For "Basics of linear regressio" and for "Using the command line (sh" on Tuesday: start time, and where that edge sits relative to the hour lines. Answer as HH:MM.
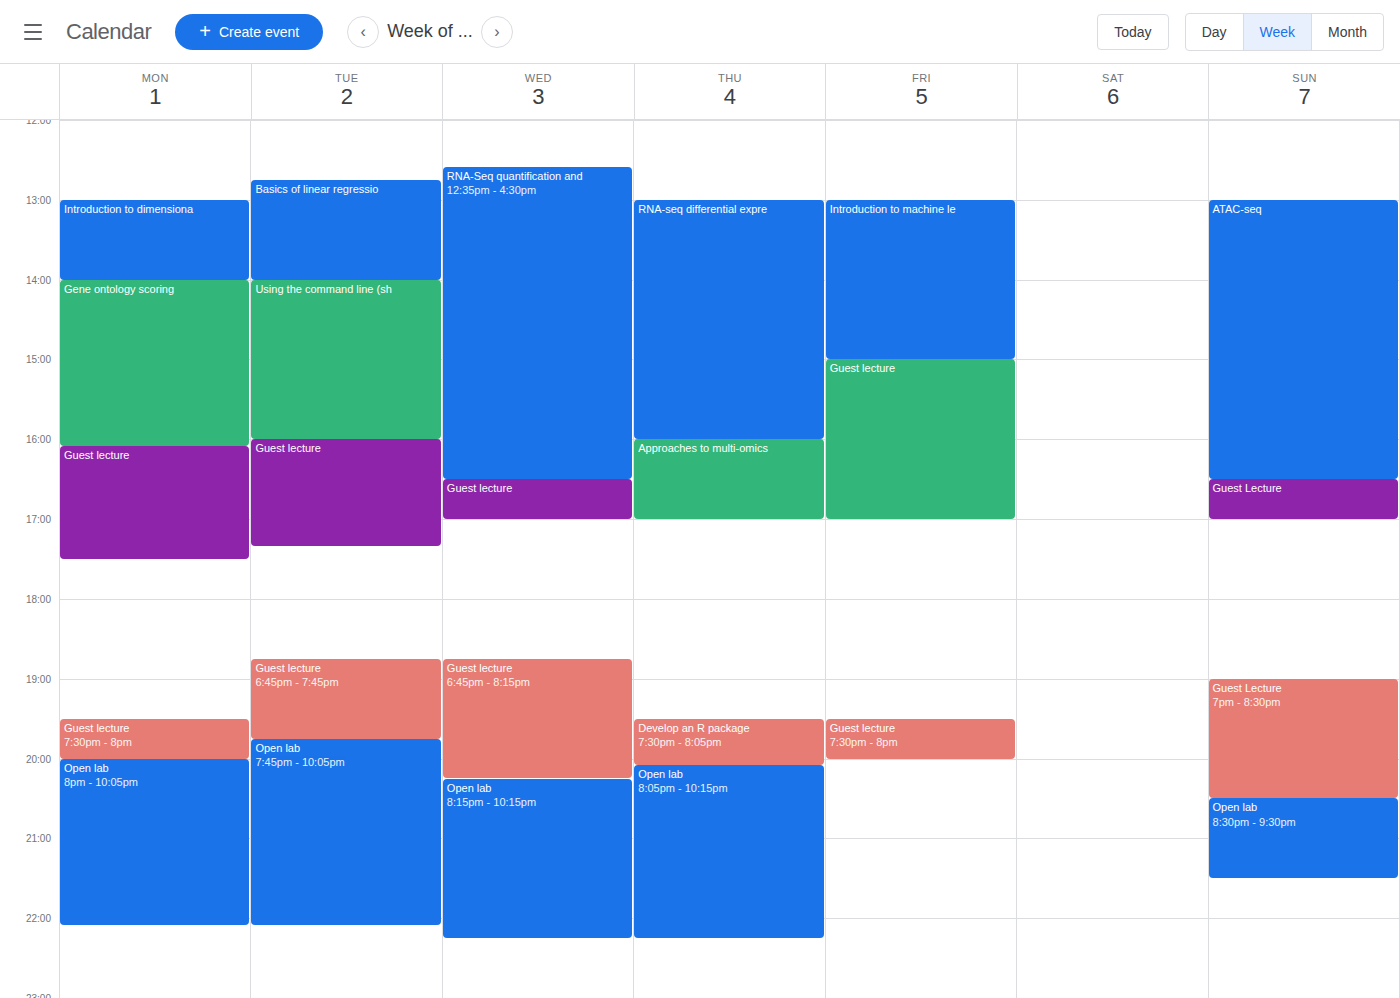
"Basics of linear regressio": 12:45, neither: three quarters of the way from the 12:00 line to the 13:00 line. "Using the command line (sh": 14:00, exactly on the 14:00 line.